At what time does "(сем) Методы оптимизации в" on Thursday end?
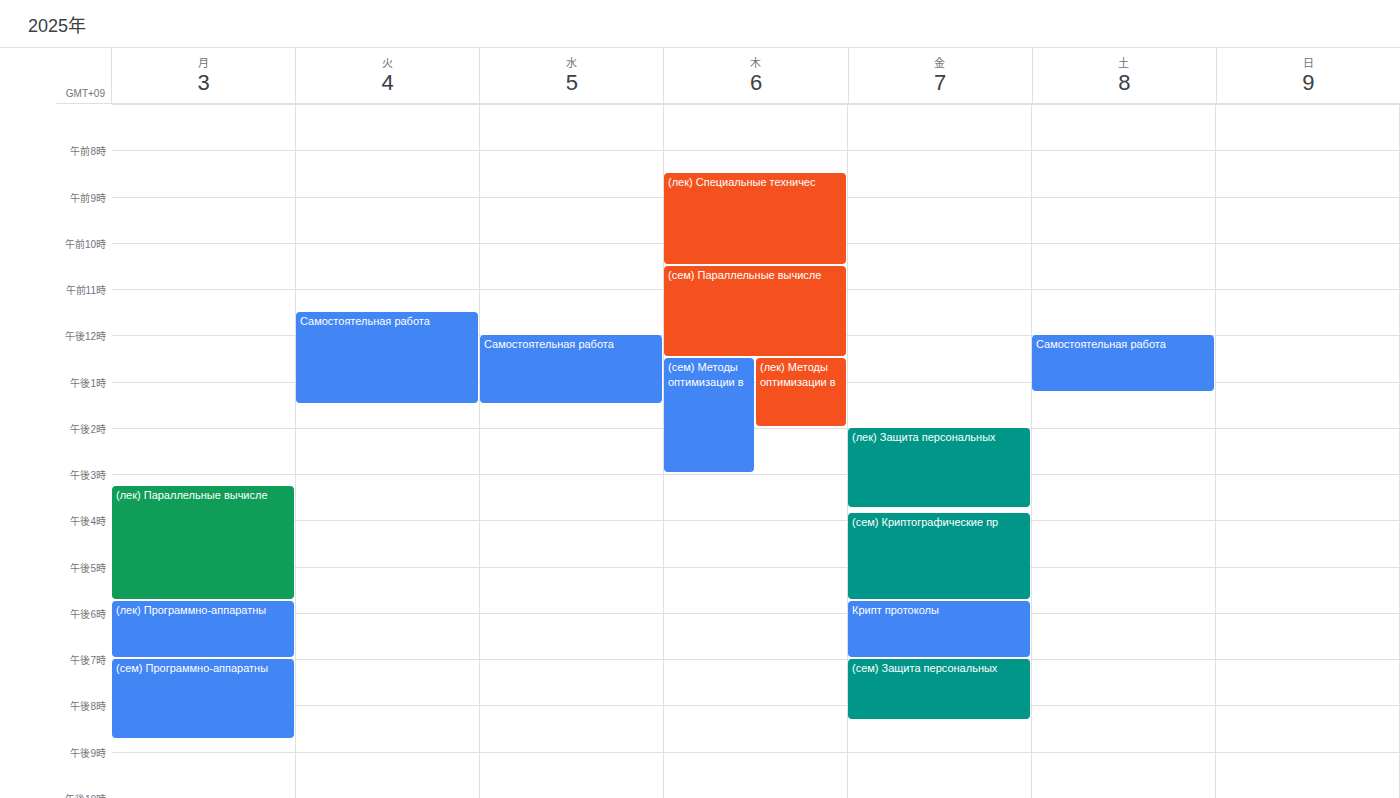
15:00